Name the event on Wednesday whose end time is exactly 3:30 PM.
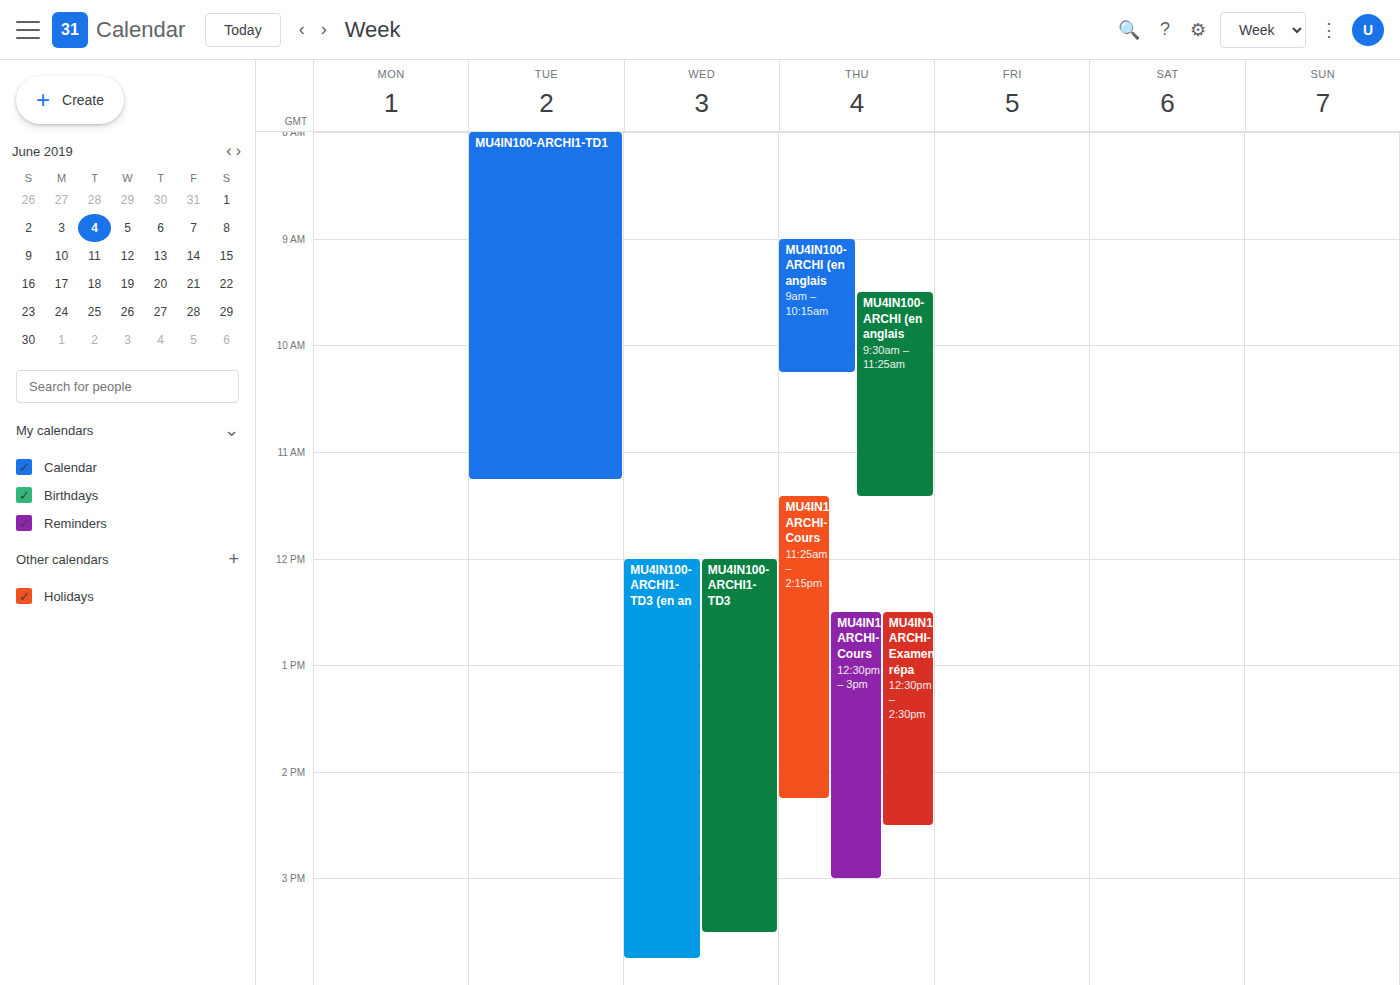
"MU4IN100-ARCHI1-TD3"